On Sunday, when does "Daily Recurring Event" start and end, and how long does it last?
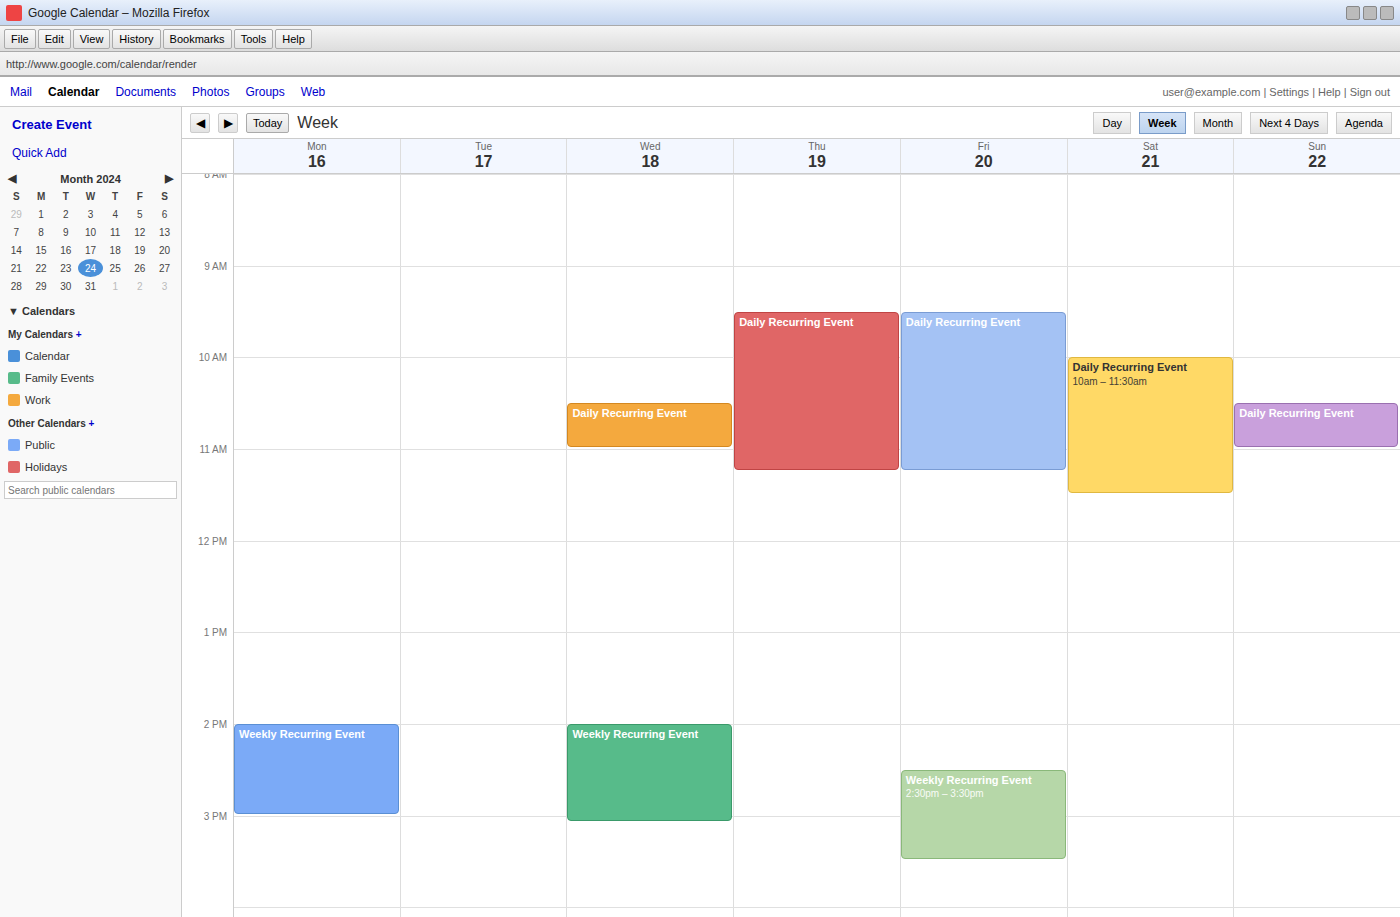
10:30 AM to 11:00 AM, 30 minutes